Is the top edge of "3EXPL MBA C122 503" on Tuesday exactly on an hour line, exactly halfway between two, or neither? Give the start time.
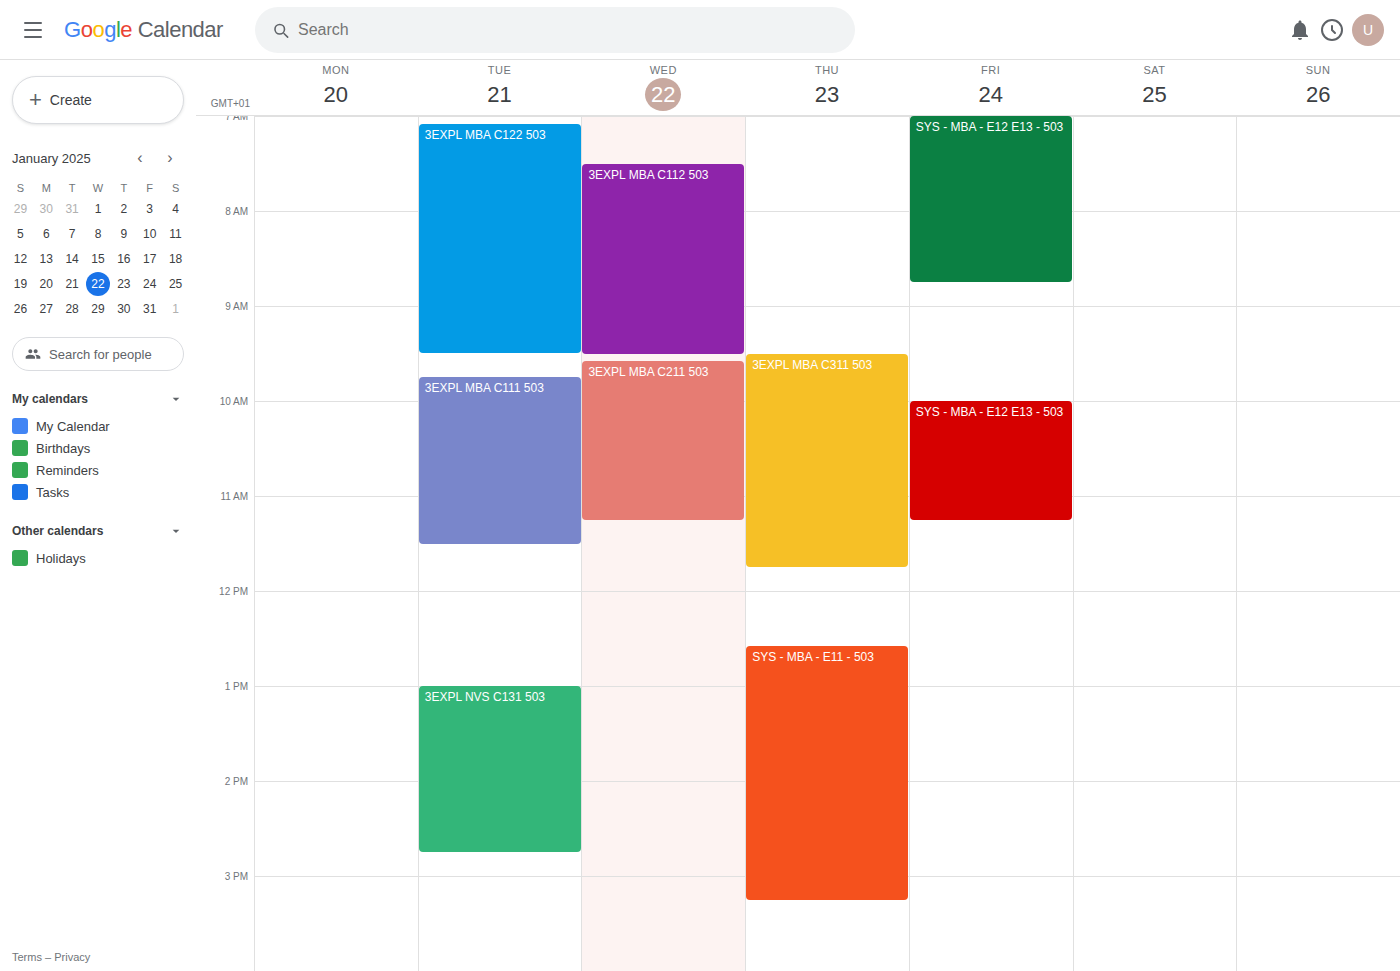
7:05 AM -- neither: 5 minutes below the 7 AM line and 55 minutes above the 8 AM line.